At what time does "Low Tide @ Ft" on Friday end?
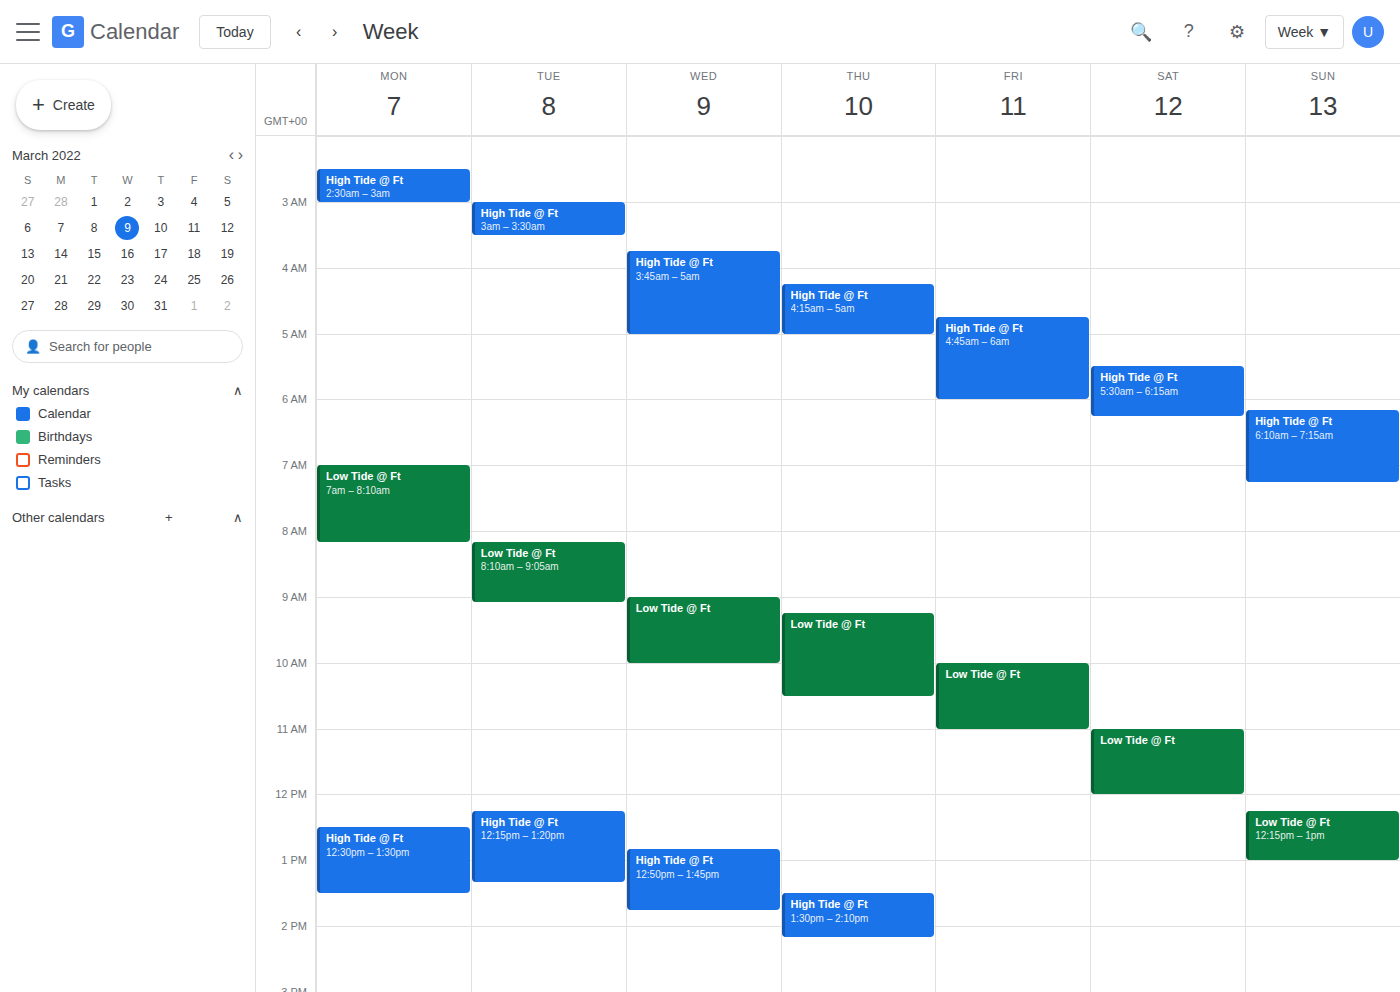
11:00 AM